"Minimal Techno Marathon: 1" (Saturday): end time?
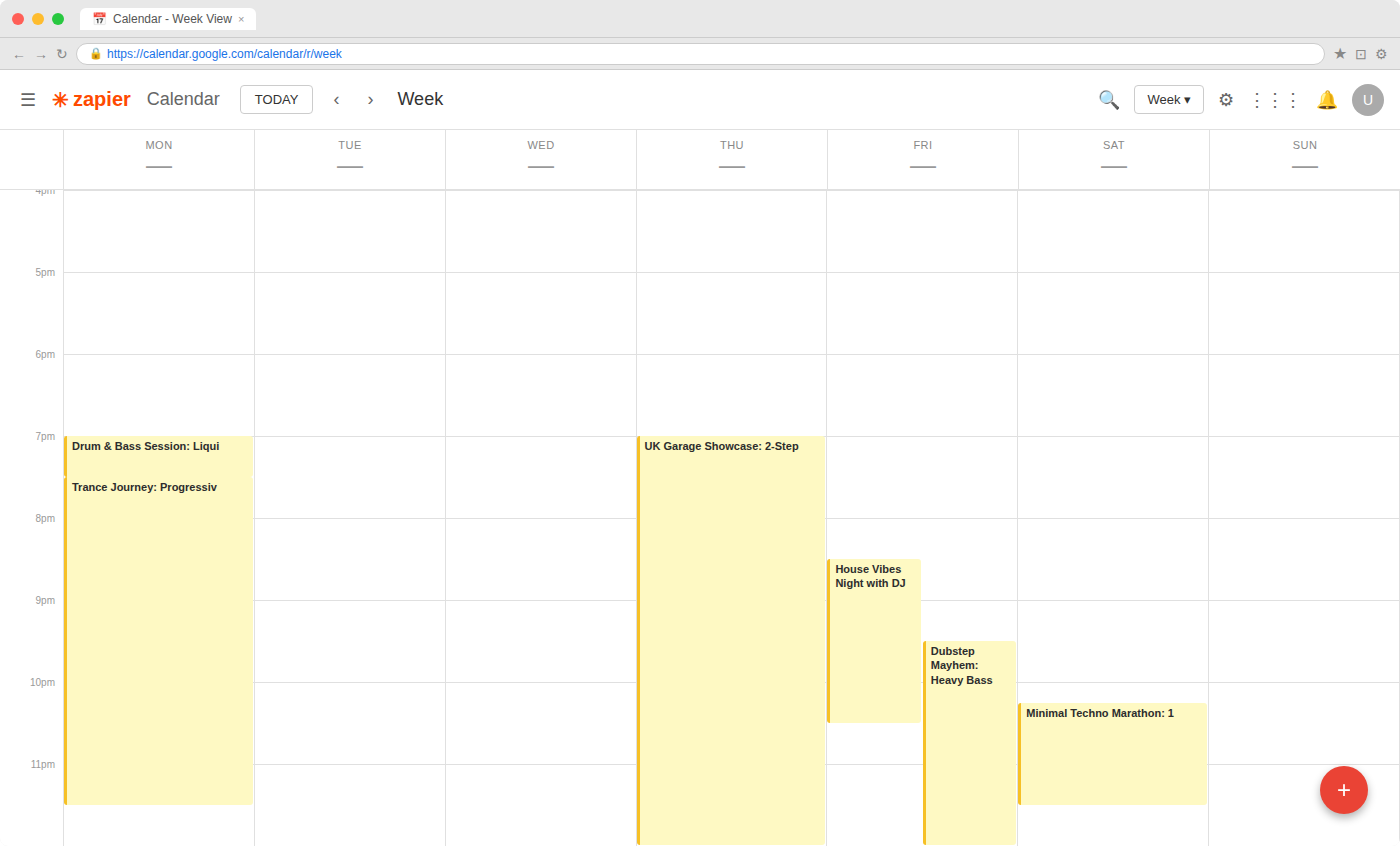
11:30 PM